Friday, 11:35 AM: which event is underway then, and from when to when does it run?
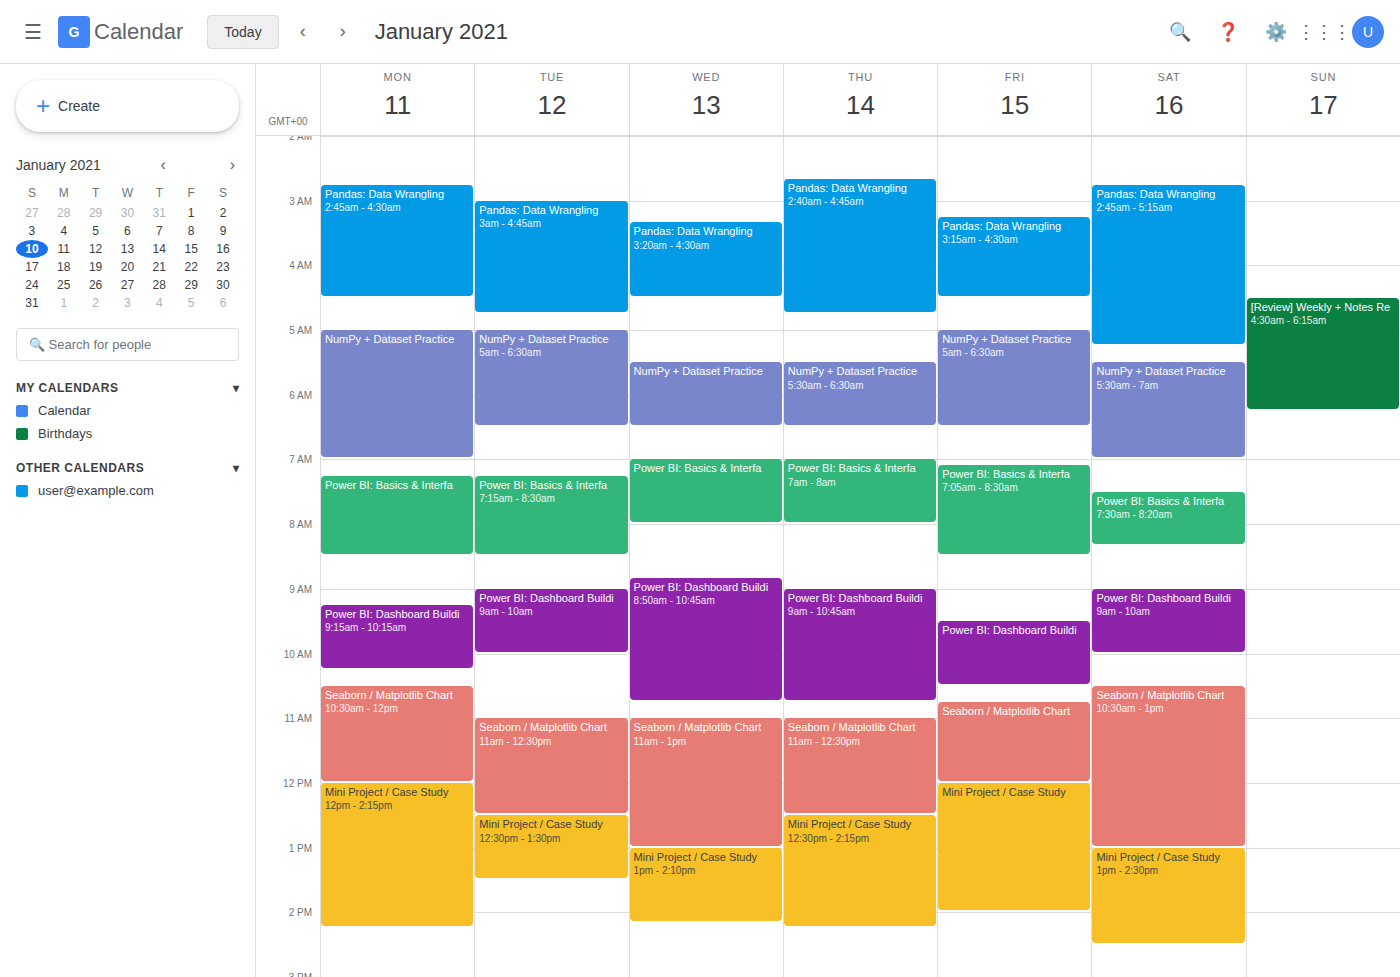
"Seaborn / Matplotlib Chart", 10:45 AM to 12:00 PM